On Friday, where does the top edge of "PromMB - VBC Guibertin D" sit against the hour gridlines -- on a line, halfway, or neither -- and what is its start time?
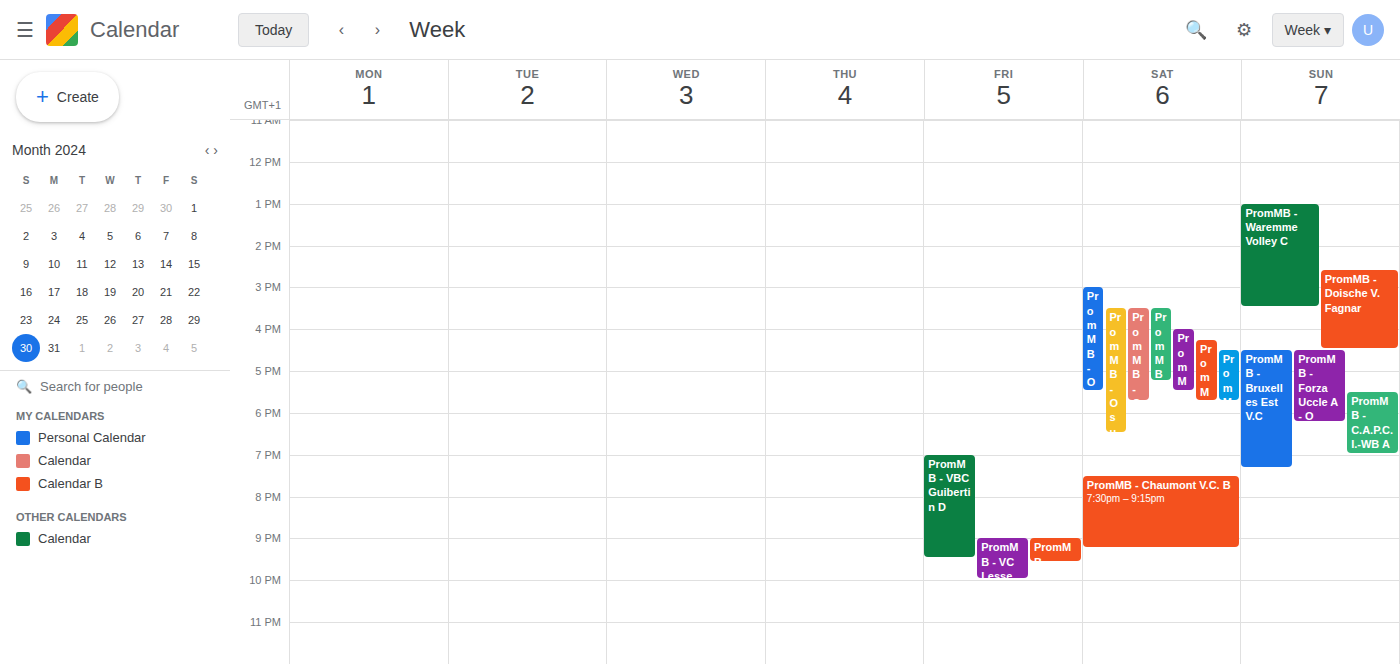
7:00 PM -- exactly on the 7 PM line.